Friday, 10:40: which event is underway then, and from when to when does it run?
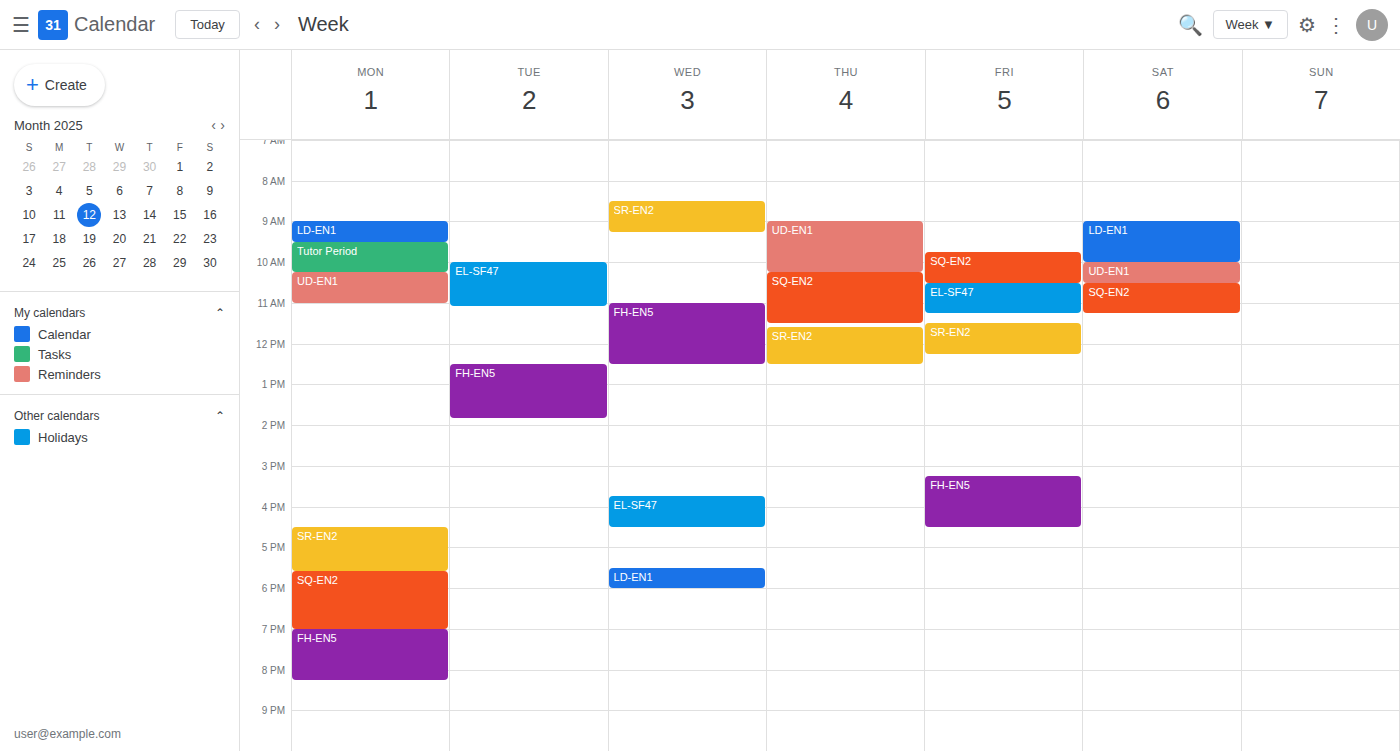
"EL-SF47", 10:30 to 11:15